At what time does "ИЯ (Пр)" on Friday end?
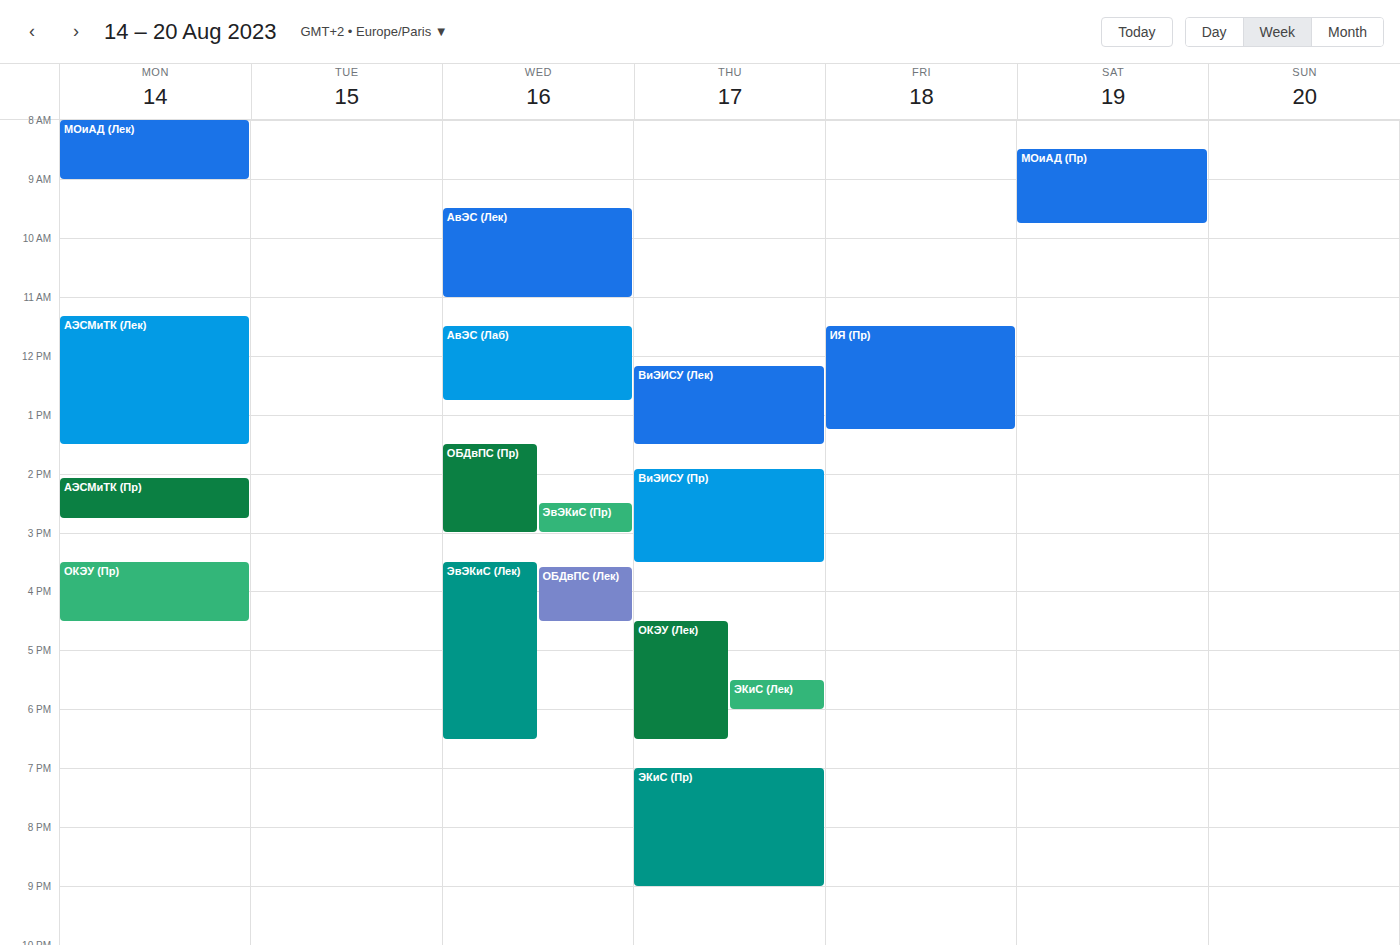
1:15 PM